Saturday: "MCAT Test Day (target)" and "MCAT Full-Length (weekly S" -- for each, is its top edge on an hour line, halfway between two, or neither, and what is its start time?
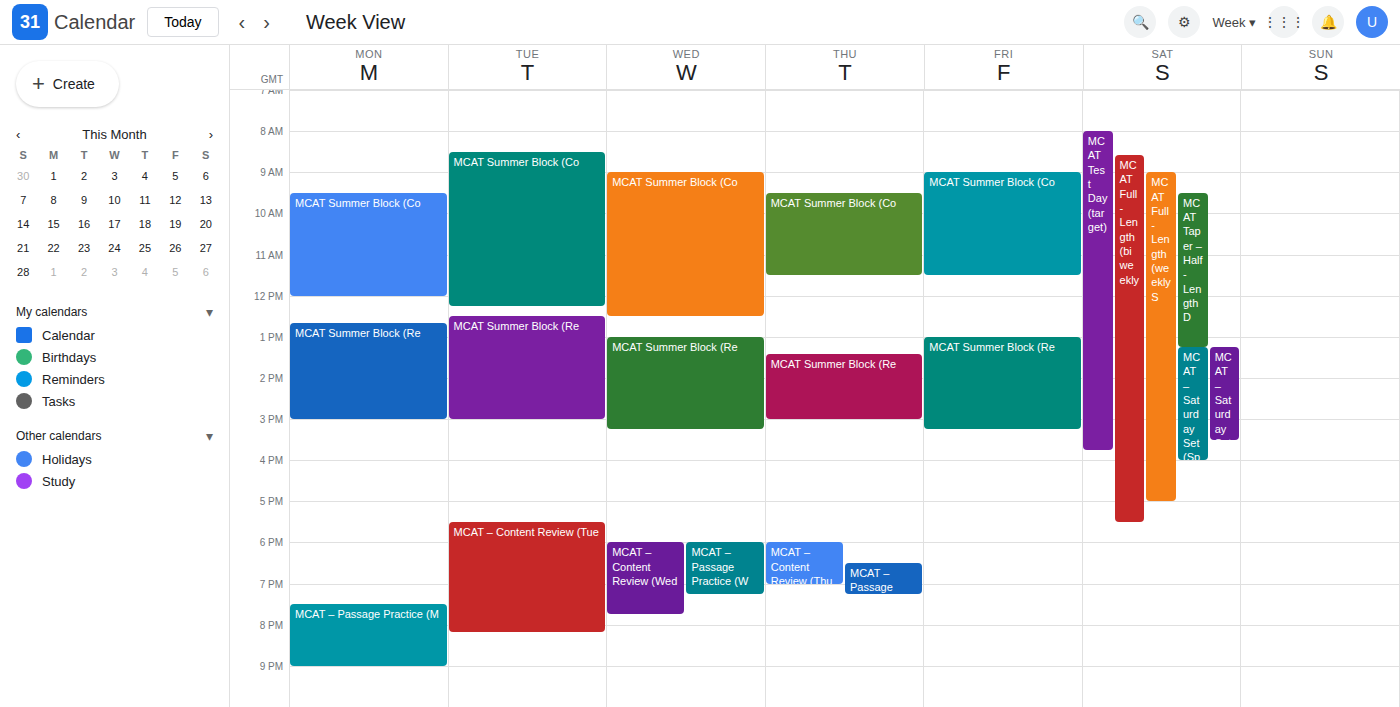
"MCAT Test Day (target)": 08:00, exactly on the 08:00 line. "MCAT Full-Length (weekly S": 09:00, exactly on the 09:00 line.